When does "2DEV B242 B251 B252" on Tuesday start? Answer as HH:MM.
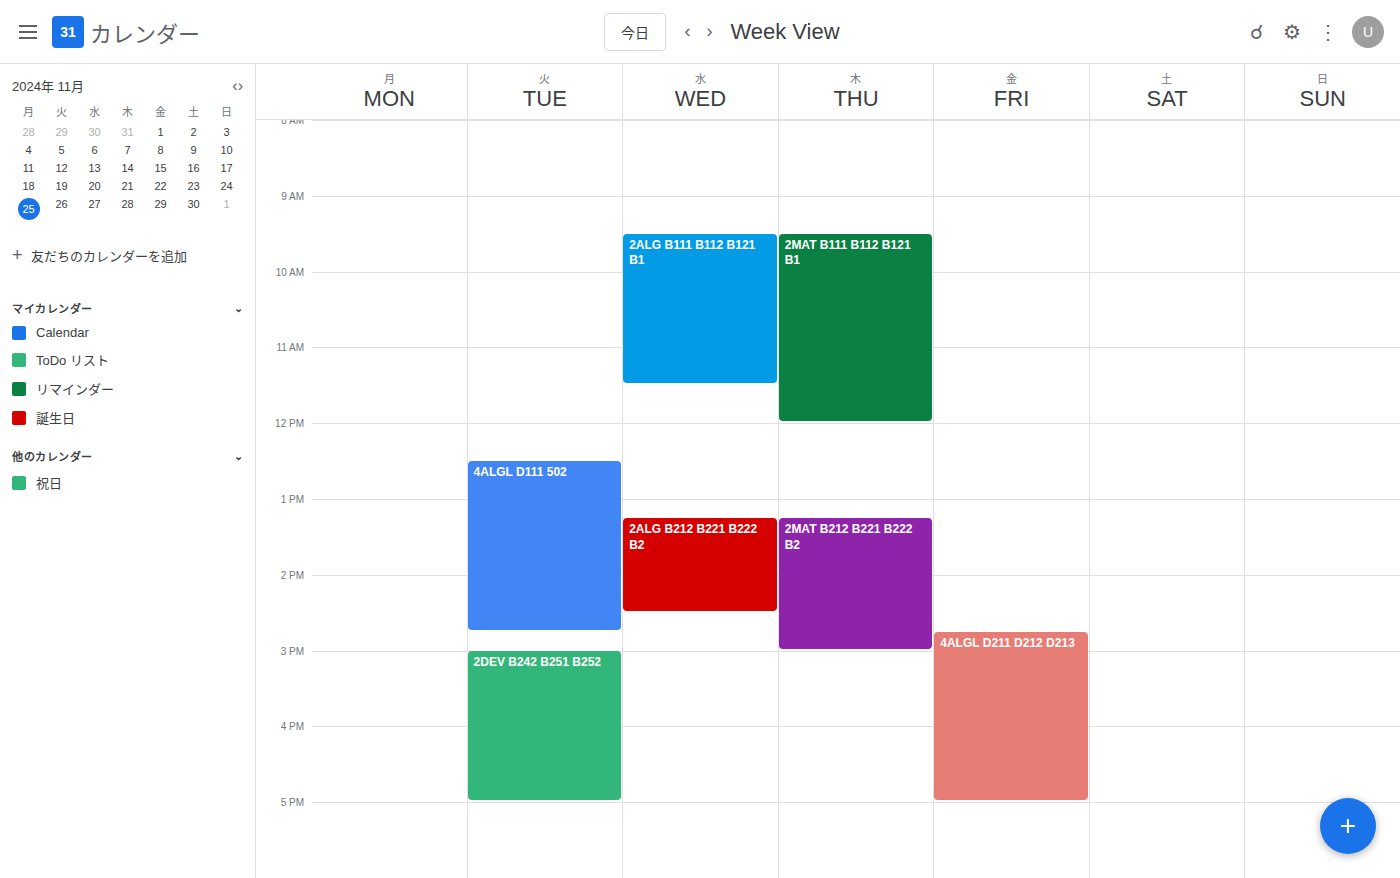
15:00